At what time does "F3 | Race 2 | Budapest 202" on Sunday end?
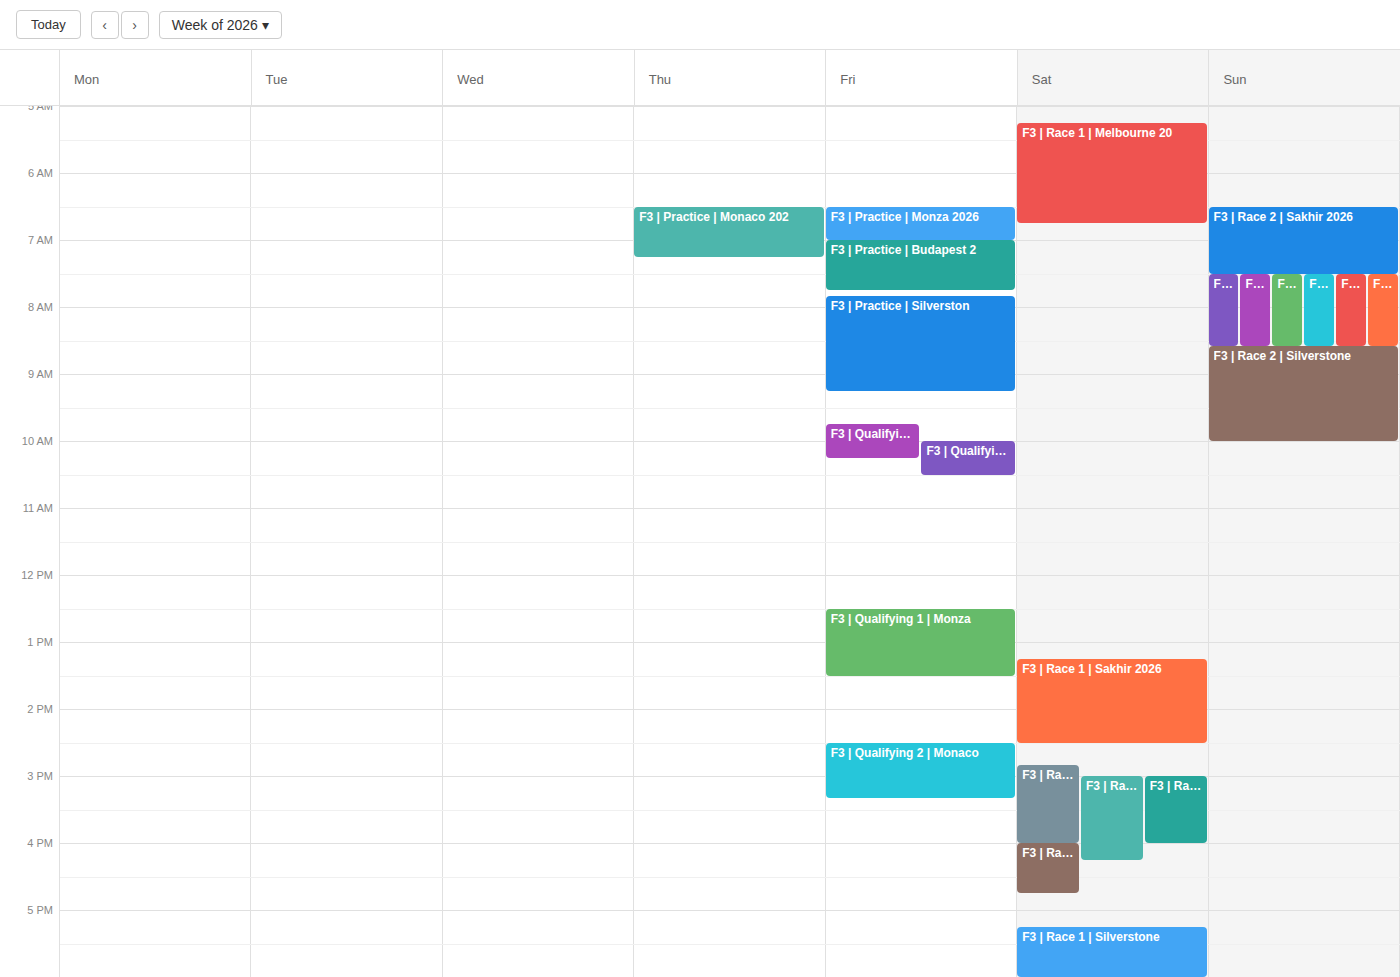
08:35